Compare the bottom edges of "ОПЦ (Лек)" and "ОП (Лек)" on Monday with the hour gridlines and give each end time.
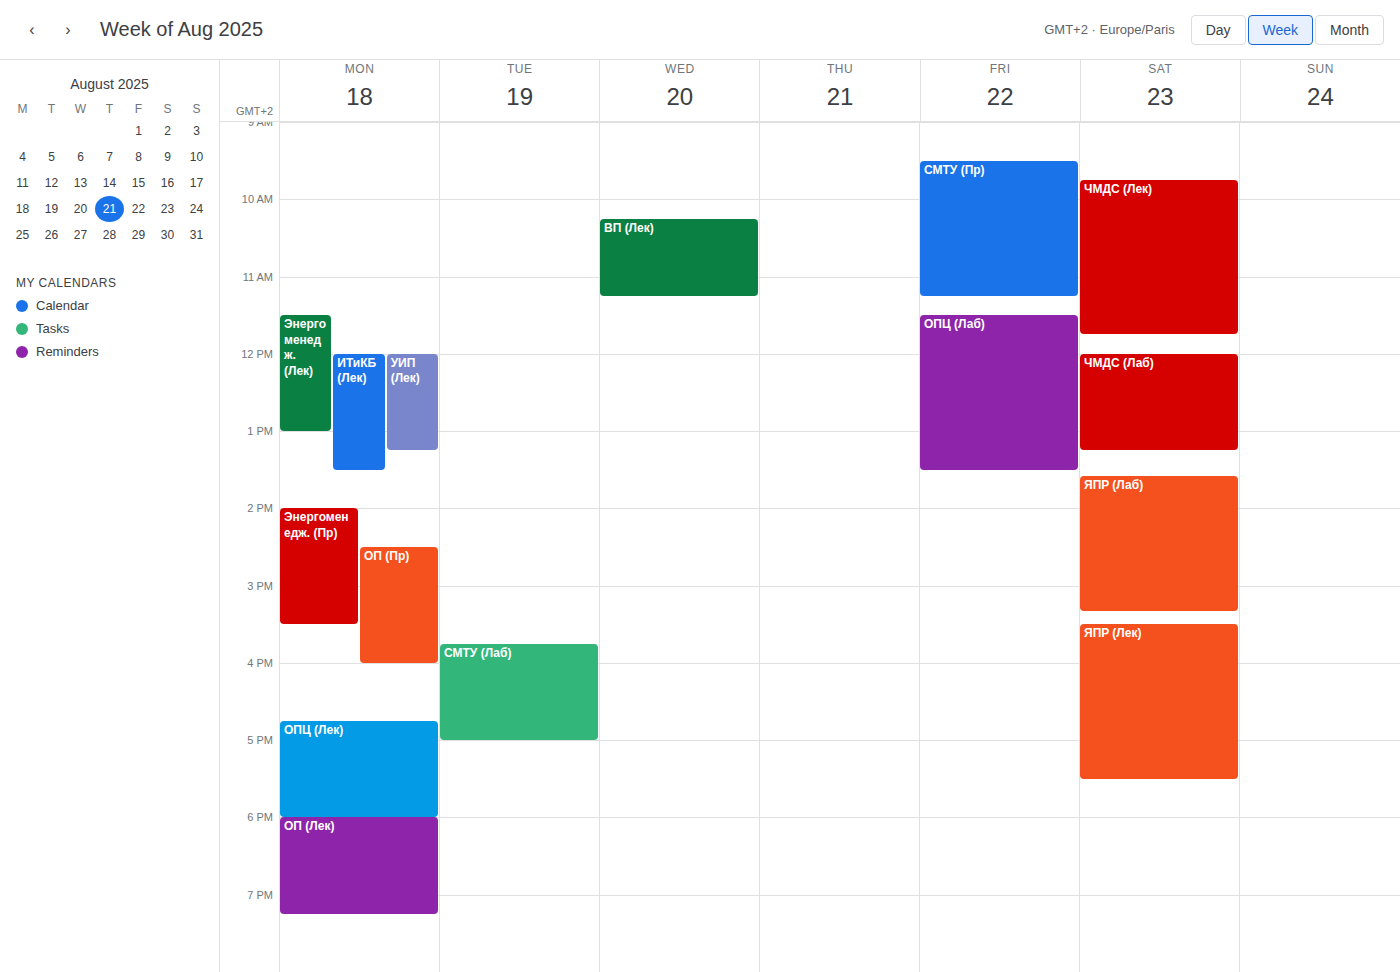
"ОПЦ (Лек)": 6:00 PM, exactly on the 6 PM line. "ОП (Лек)": 7:15 PM, neither: a quarter of the way from the 7 PM line to the 8 PM line.